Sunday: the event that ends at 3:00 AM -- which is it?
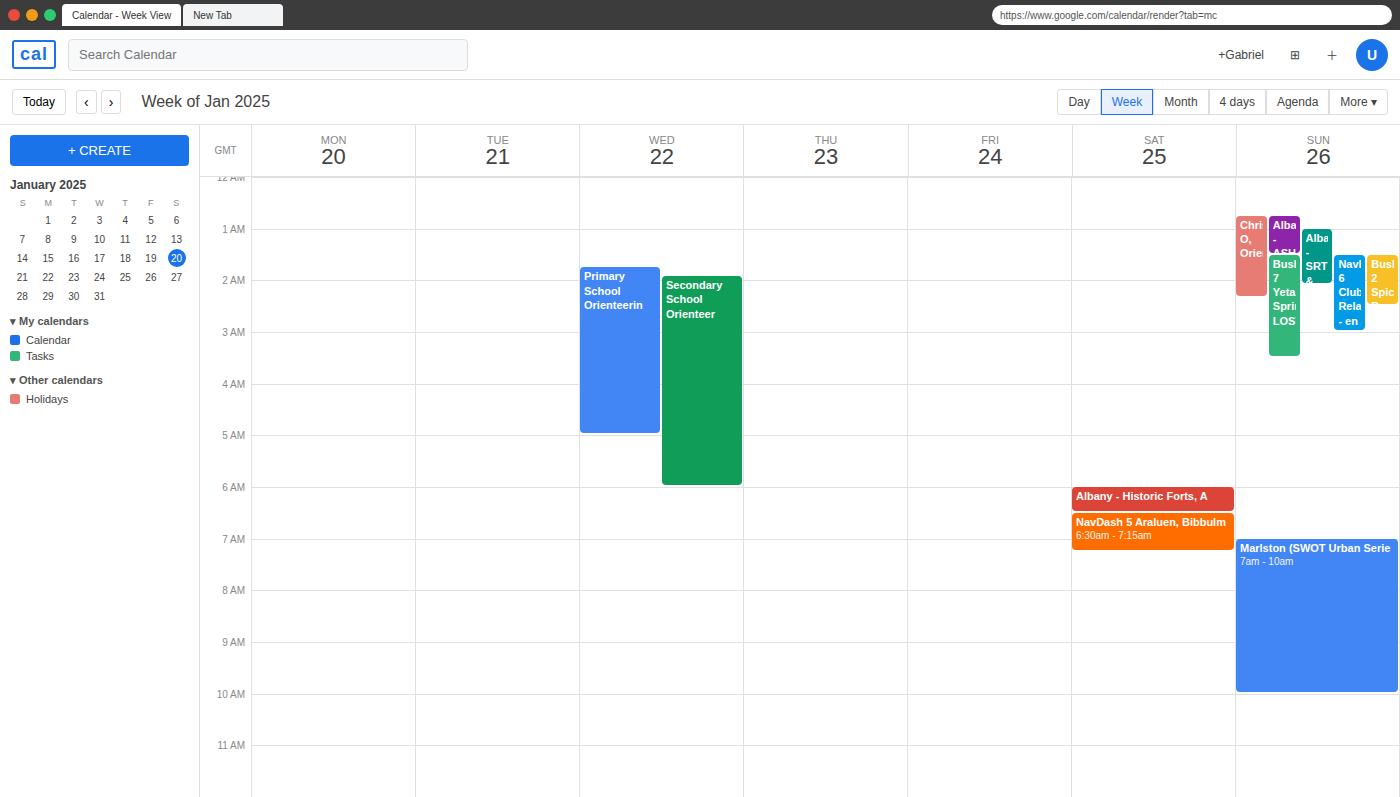
"NavDash 6 Club Relays - en"